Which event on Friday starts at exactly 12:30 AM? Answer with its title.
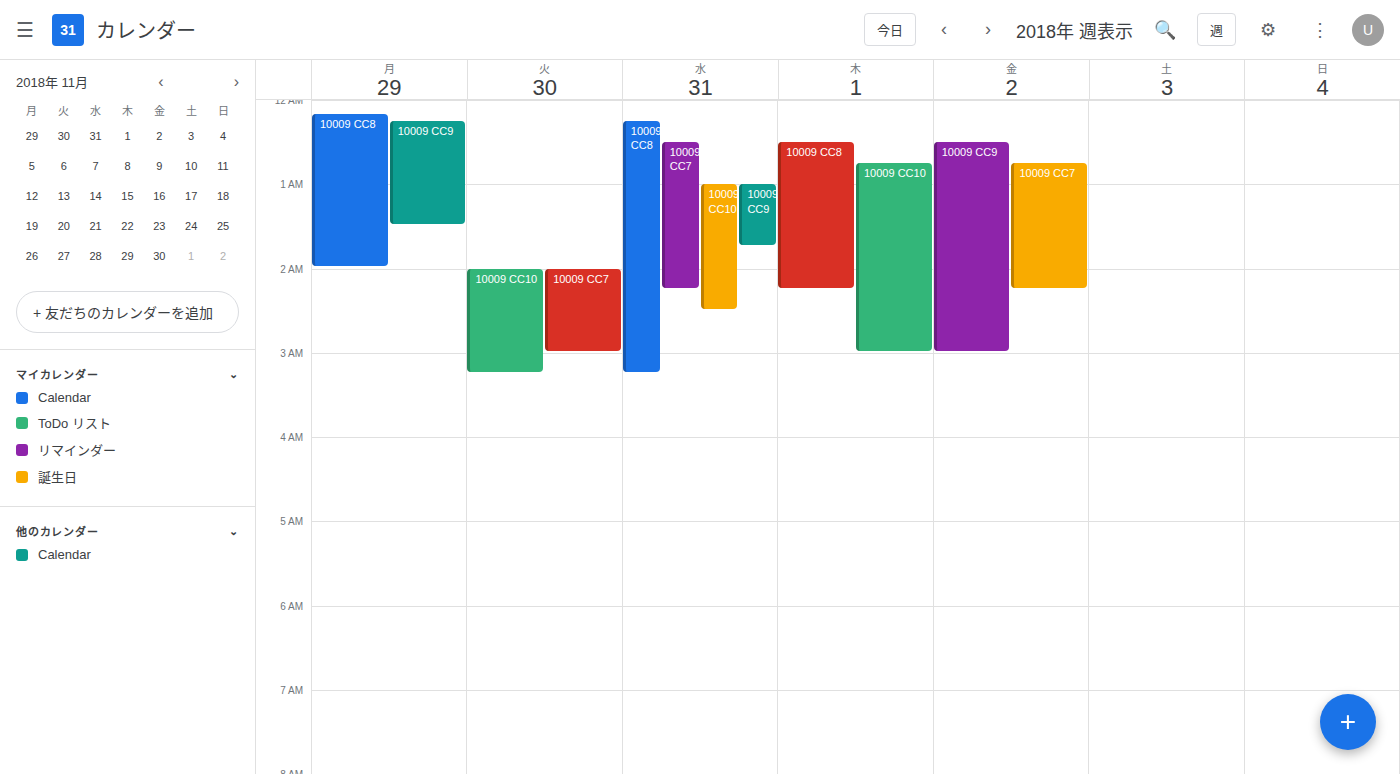
"10009 CC9"